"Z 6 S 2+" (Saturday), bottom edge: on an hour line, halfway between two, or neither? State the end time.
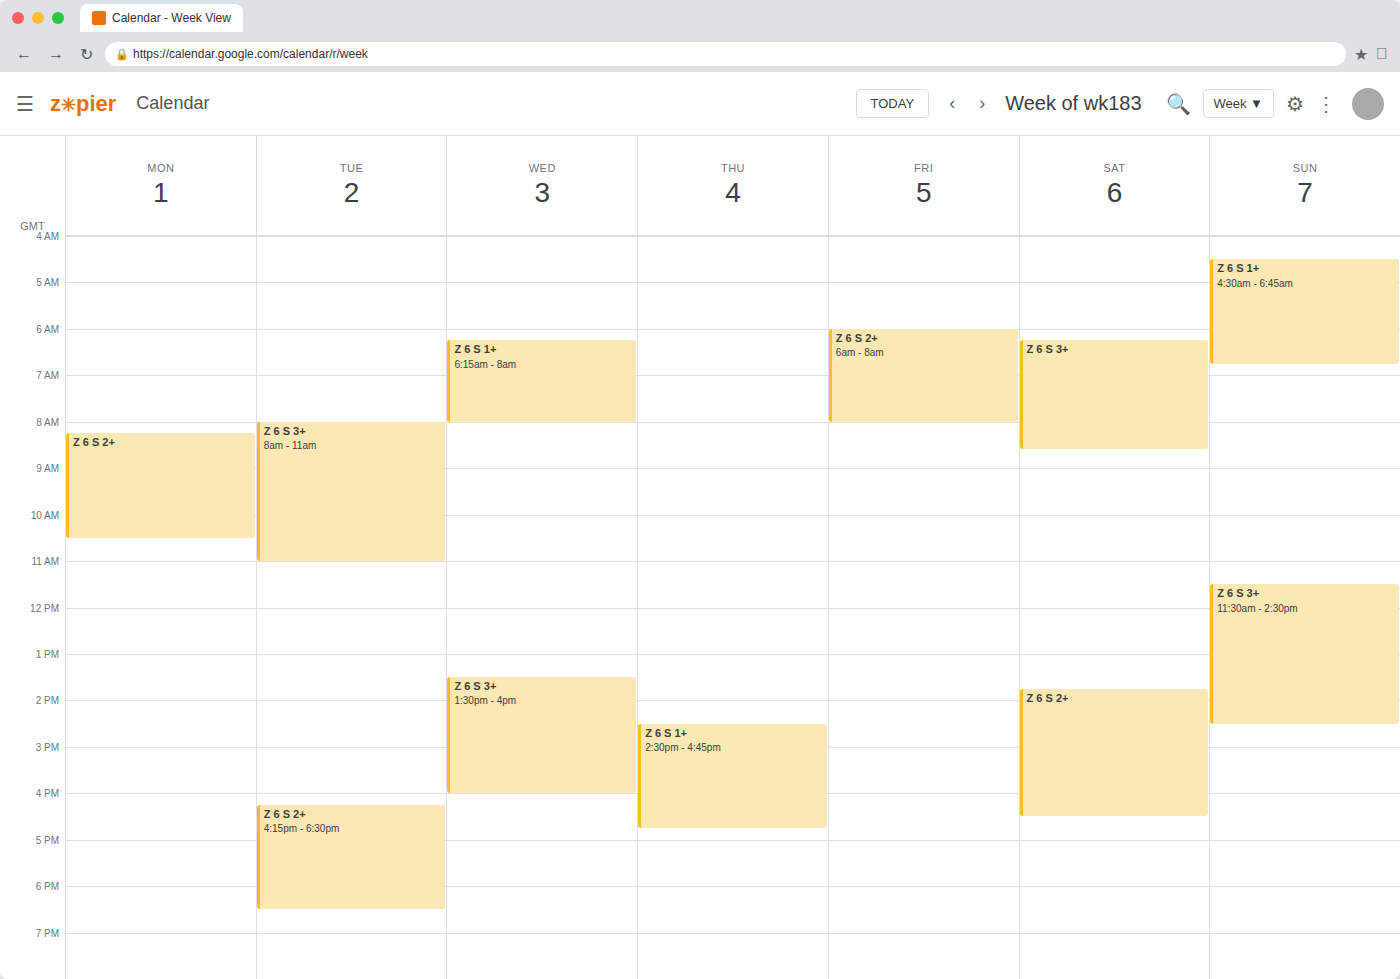
4:30 PM -- halfway between the 4 PM and 5 PM lines.